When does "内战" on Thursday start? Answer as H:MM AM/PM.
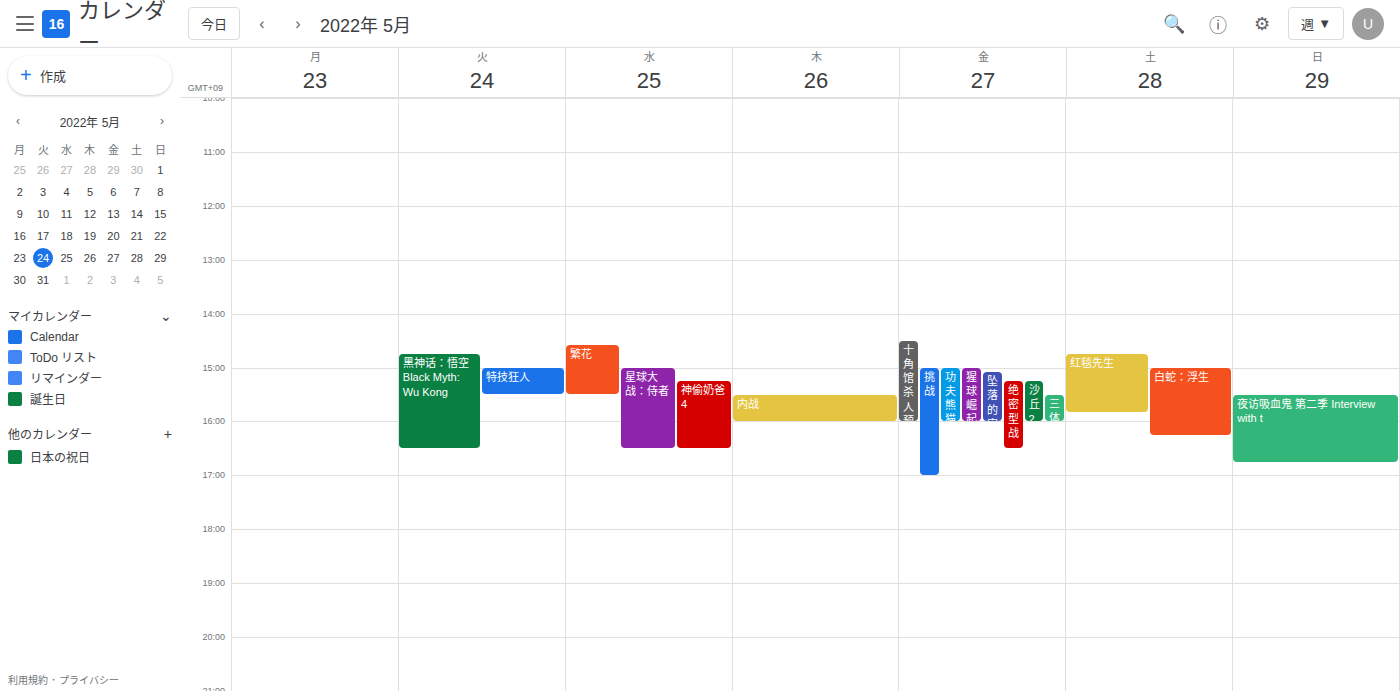
3:30 PM